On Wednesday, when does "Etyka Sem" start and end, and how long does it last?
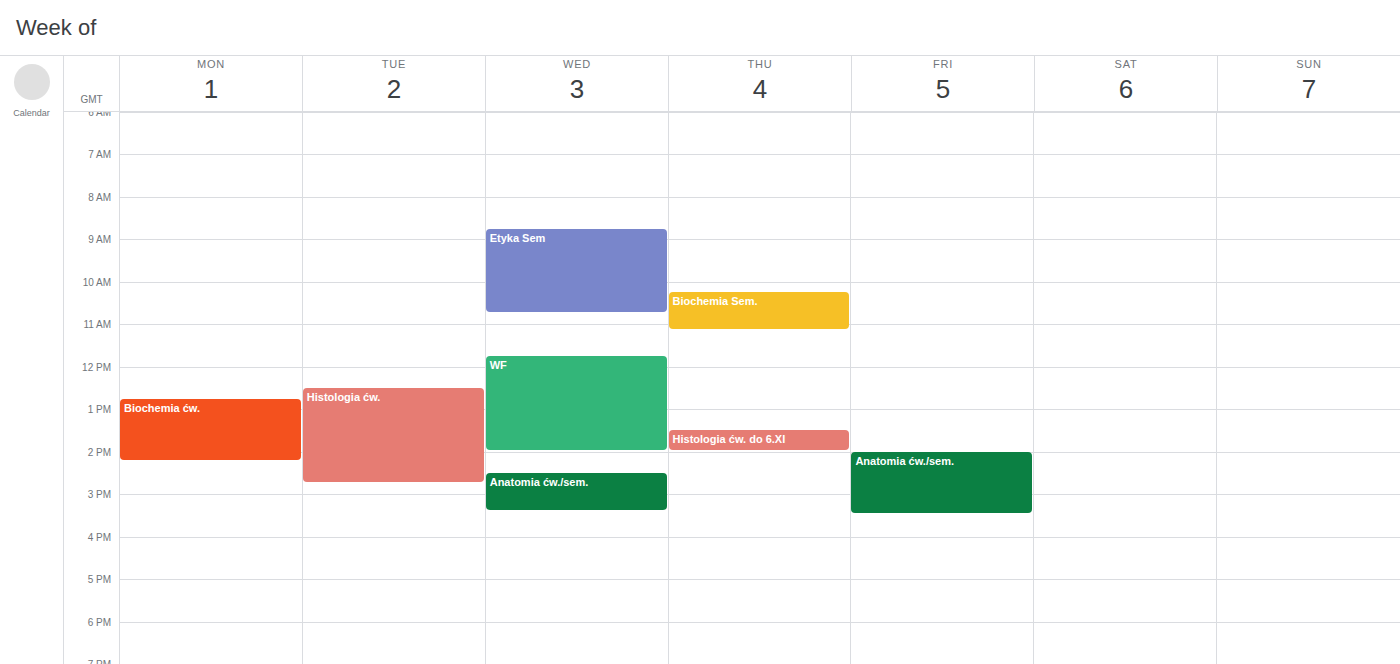
8:45 AM to 10:45 AM, 2 hours